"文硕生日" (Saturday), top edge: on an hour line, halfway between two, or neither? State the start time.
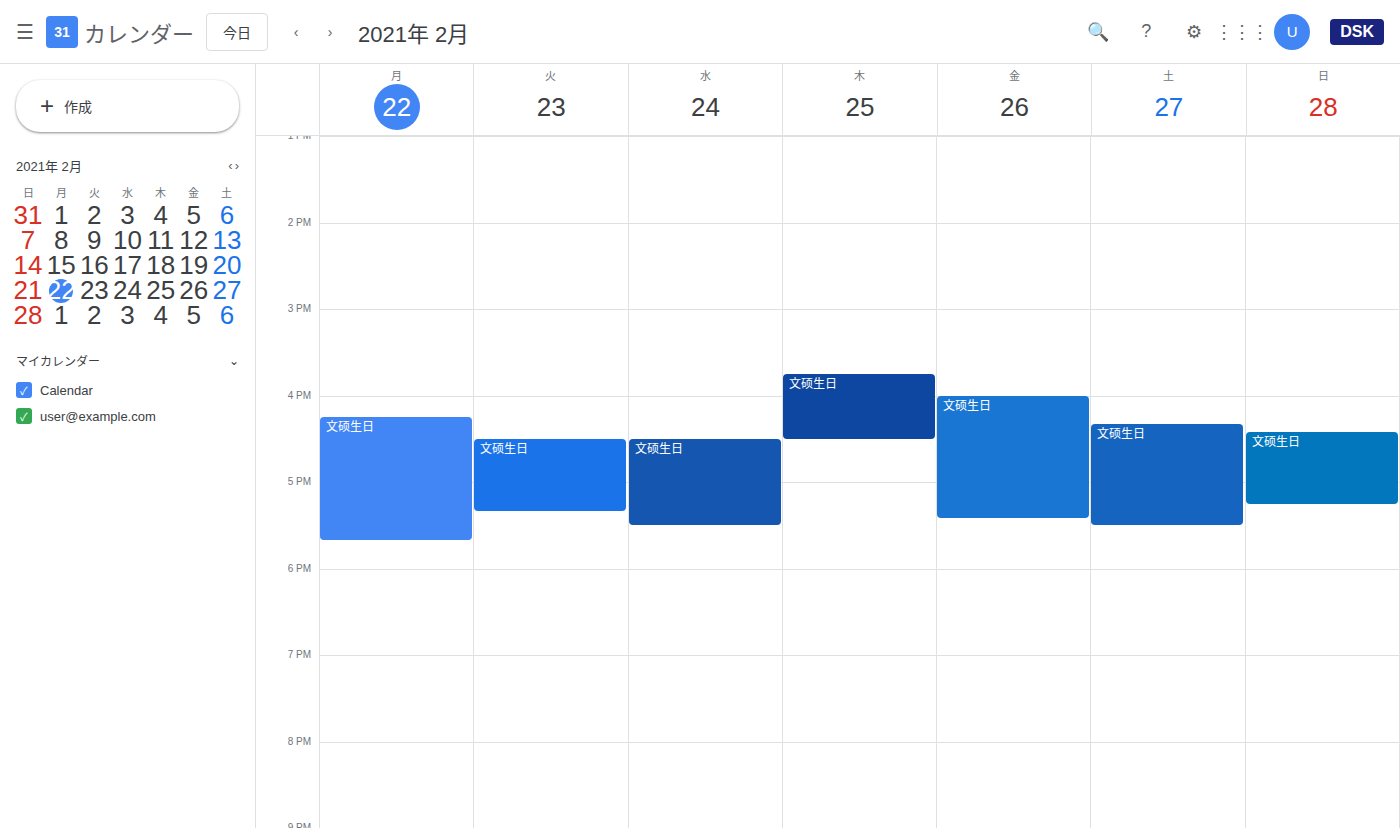
4:20 PM -- neither: 20 minutes below the 4 PM line and 40 minutes above the 5 PM line.